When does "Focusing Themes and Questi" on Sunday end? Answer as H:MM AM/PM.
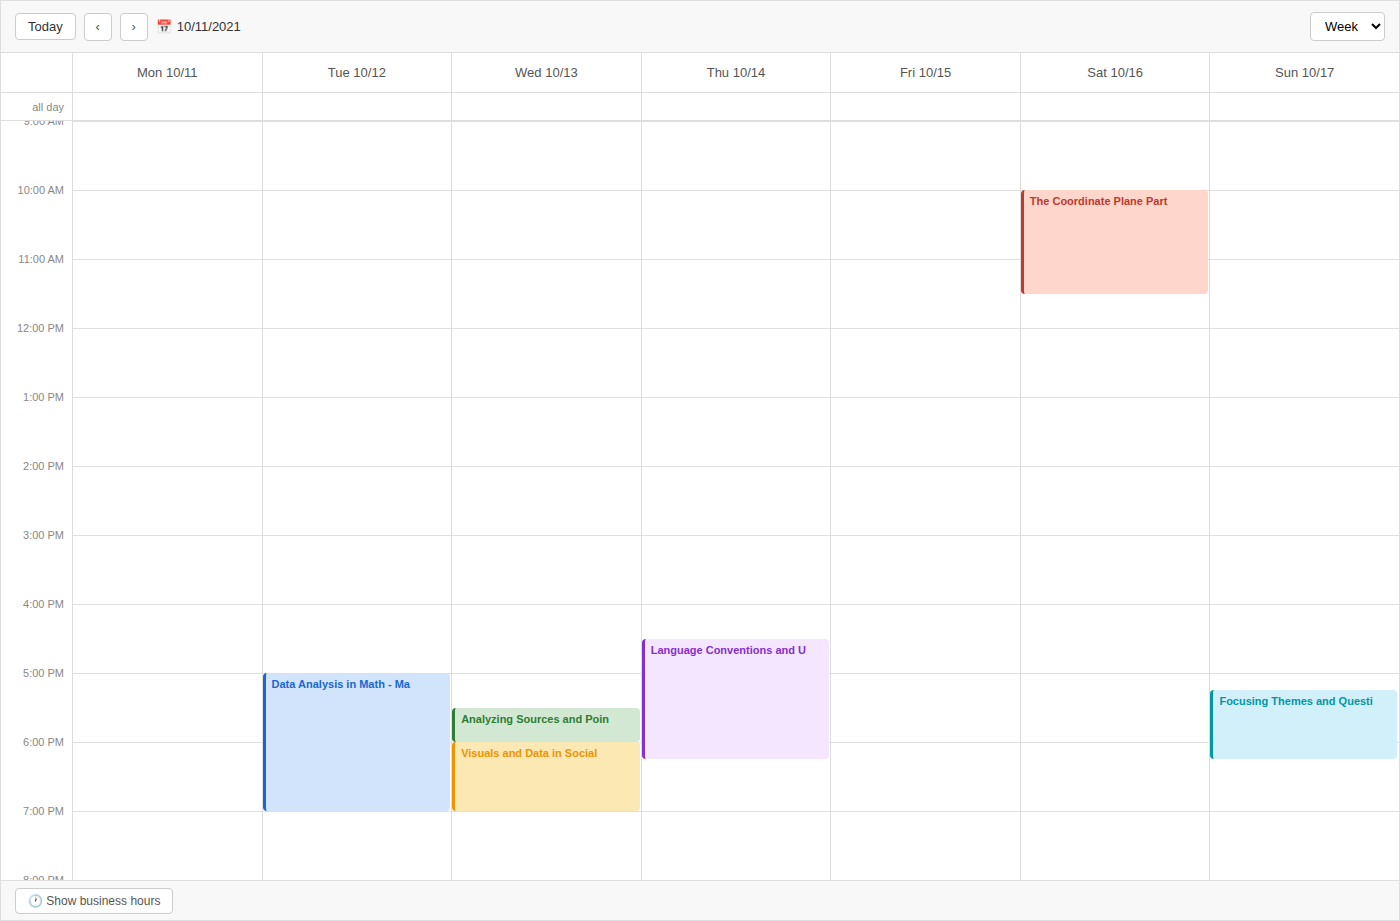
6:15 PM